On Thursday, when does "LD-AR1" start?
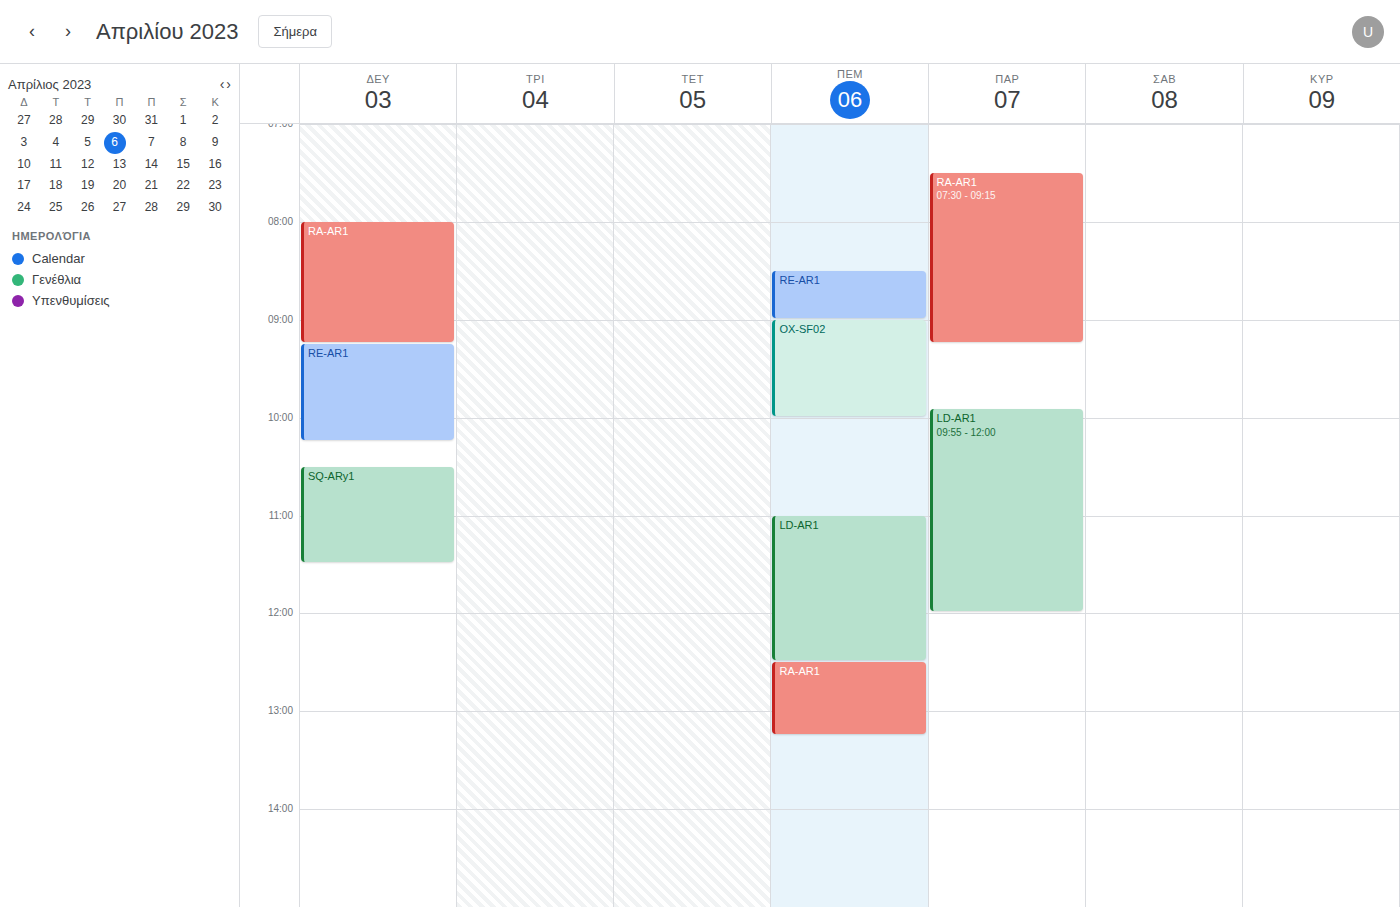
11:00